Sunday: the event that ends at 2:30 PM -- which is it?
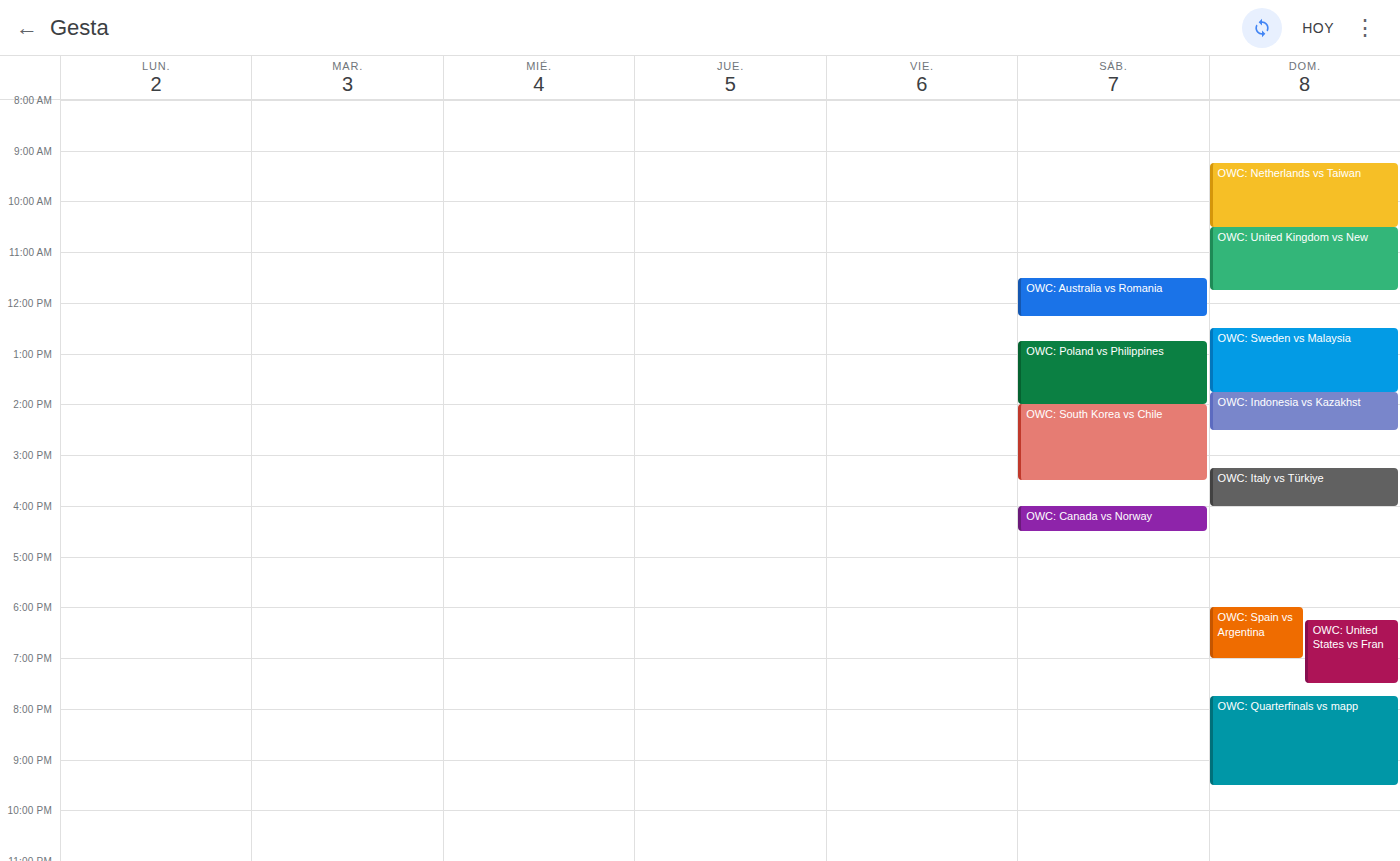
"OWC: Indonesia vs Kazakhst"